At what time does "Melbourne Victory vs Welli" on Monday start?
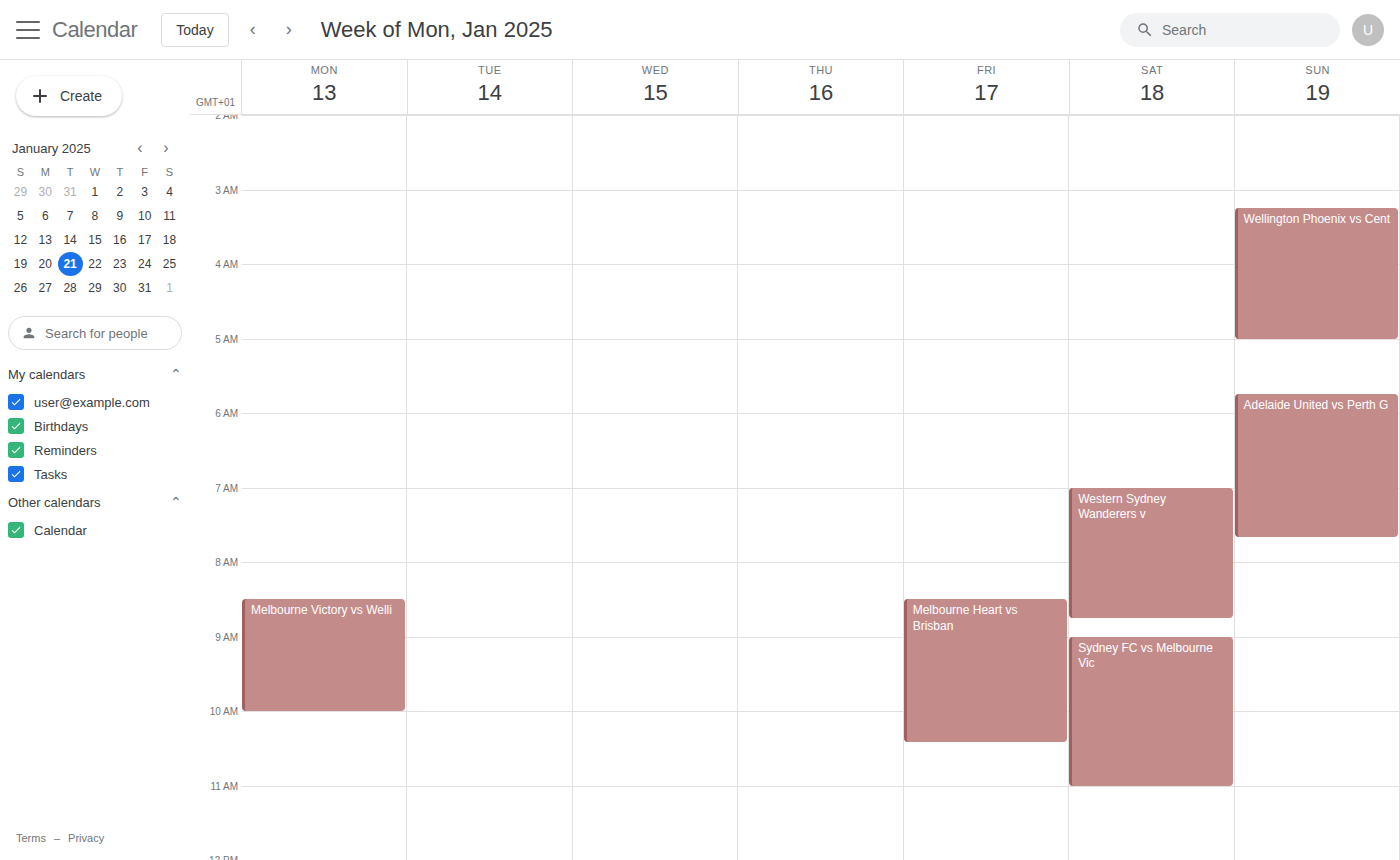
8:30 AM